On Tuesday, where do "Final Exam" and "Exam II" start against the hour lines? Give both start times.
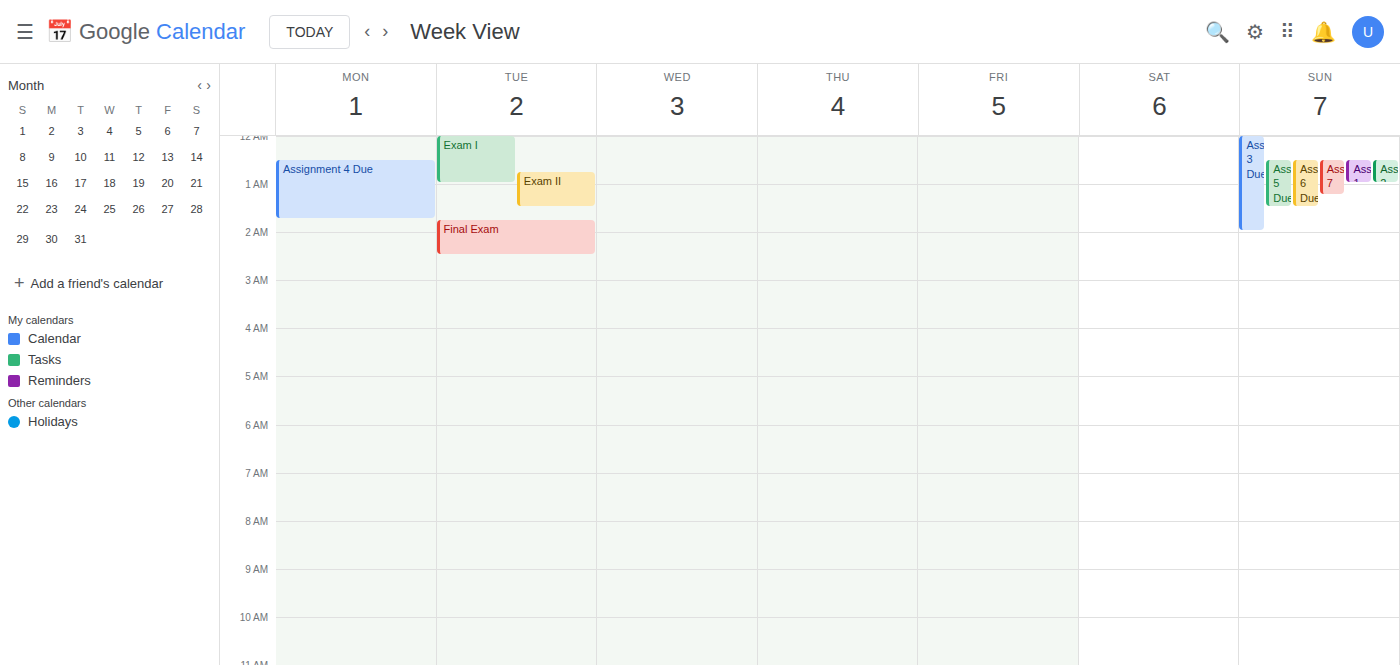
"Final Exam": 1:45 AM, neither: three quarters of the way from the 1 AM line to the 2 AM line. "Exam II": 12:45 AM, neither: three quarters of the way from the 12 AM line to the 1 AM line.